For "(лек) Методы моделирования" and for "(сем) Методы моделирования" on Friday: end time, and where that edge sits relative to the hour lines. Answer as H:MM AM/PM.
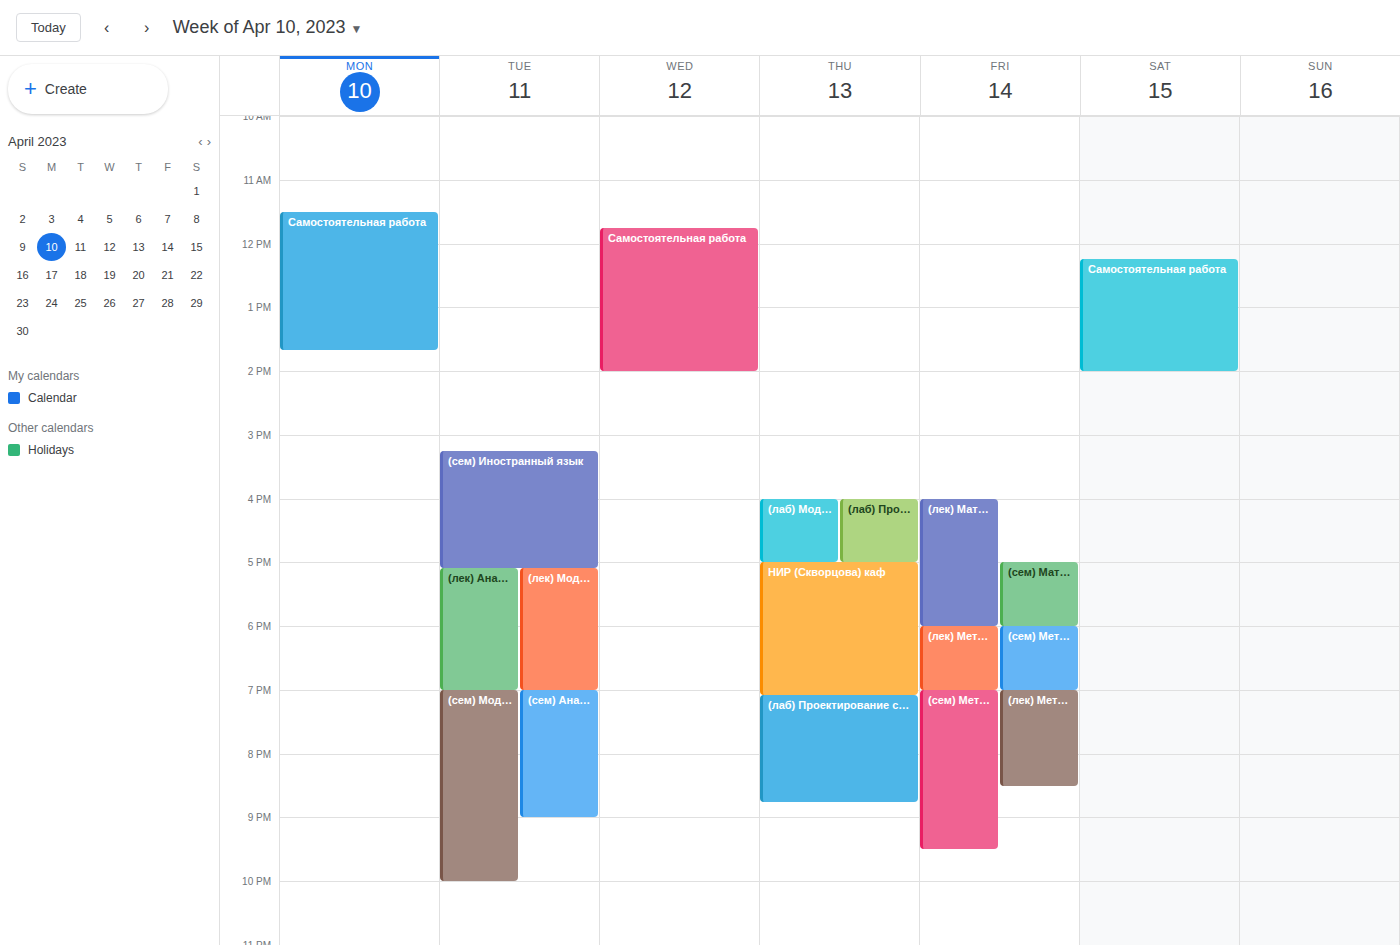
"(лек) Методы моделирования": 8:30 PM, halfway between the 8 PM and 9 PM lines. "(сем) Методы моделирования": 9:30 PM, halfway between the 9 PM and 10 PM lines.